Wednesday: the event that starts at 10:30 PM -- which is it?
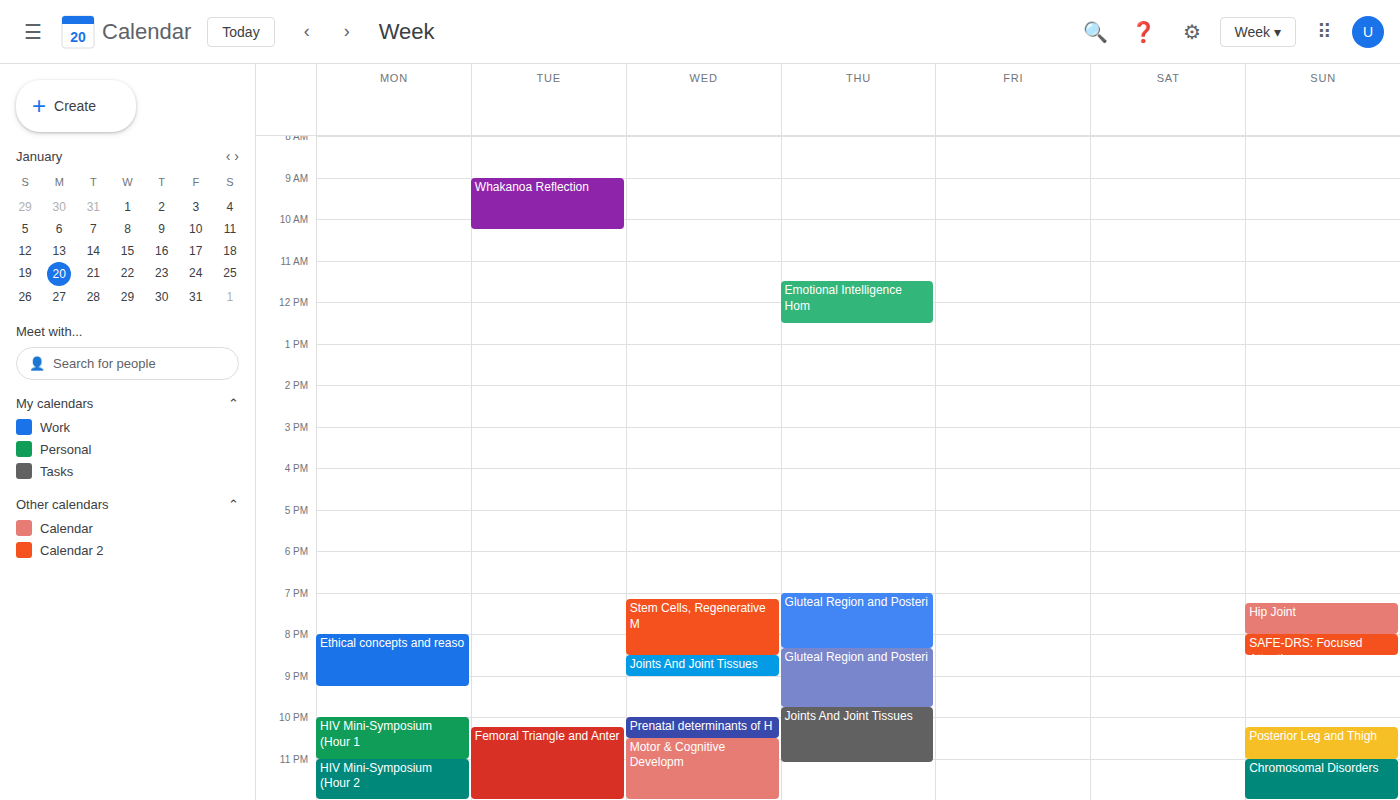
"Motor & Cognitive Developm"